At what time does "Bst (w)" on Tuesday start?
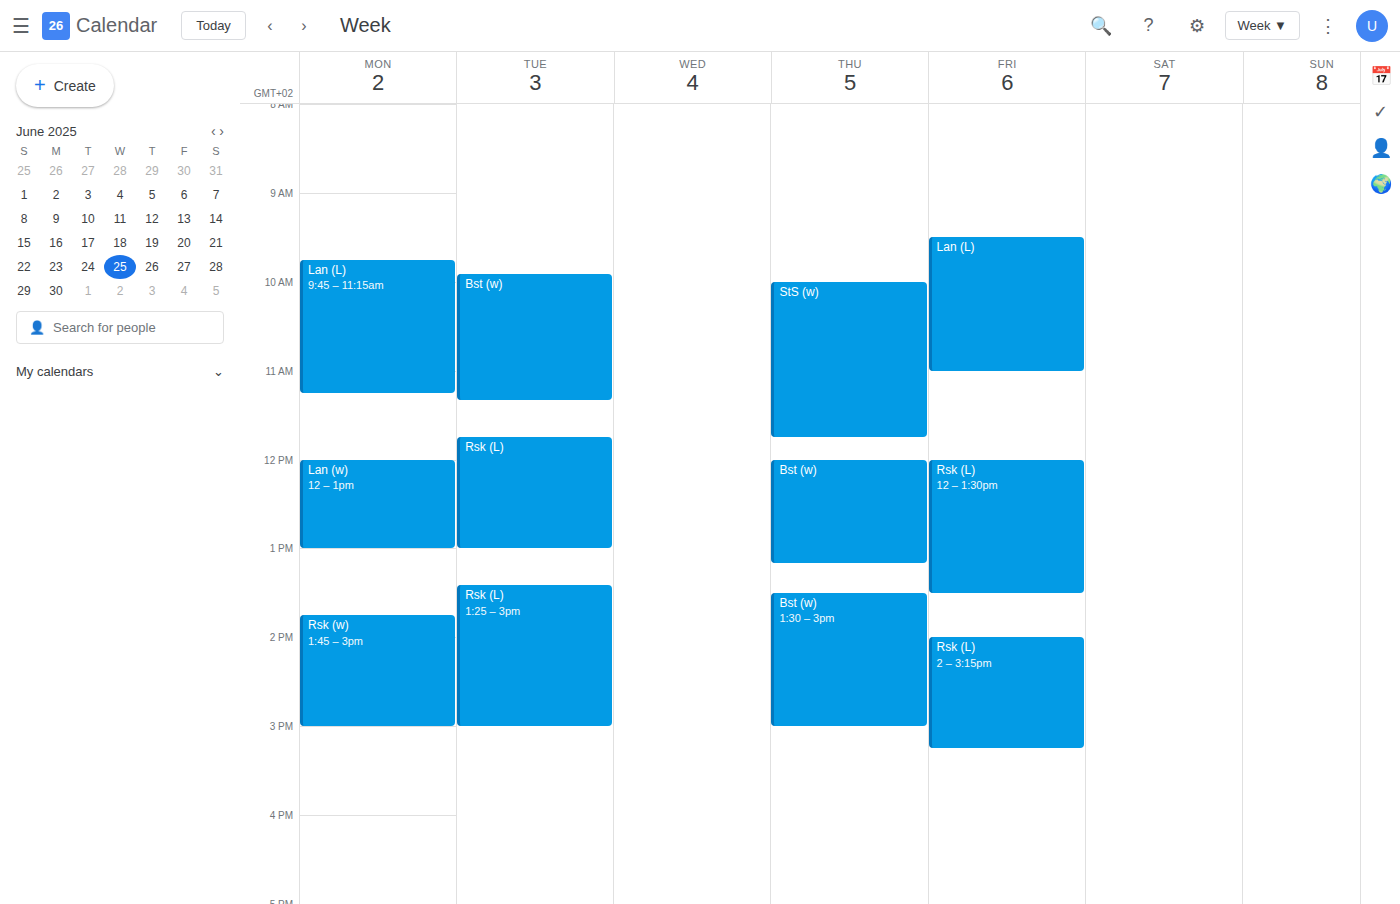
9:55 AM